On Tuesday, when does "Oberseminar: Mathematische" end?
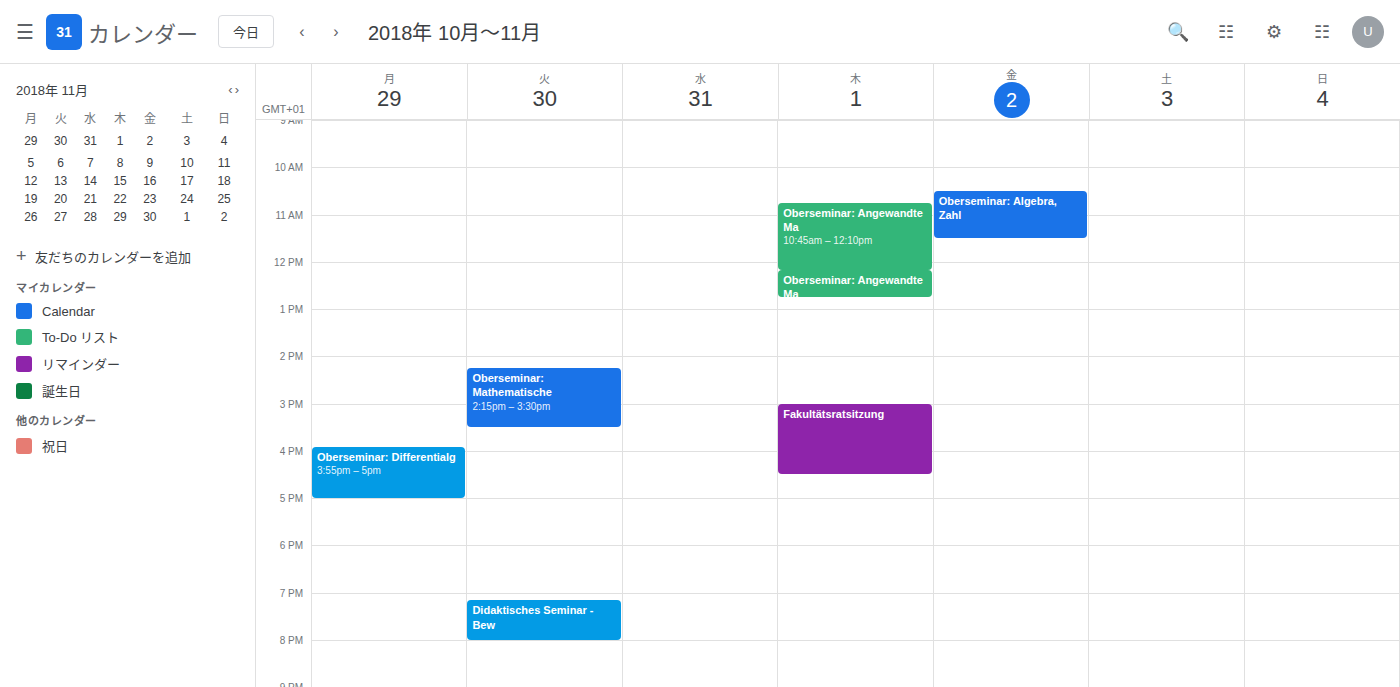
3:30 PM